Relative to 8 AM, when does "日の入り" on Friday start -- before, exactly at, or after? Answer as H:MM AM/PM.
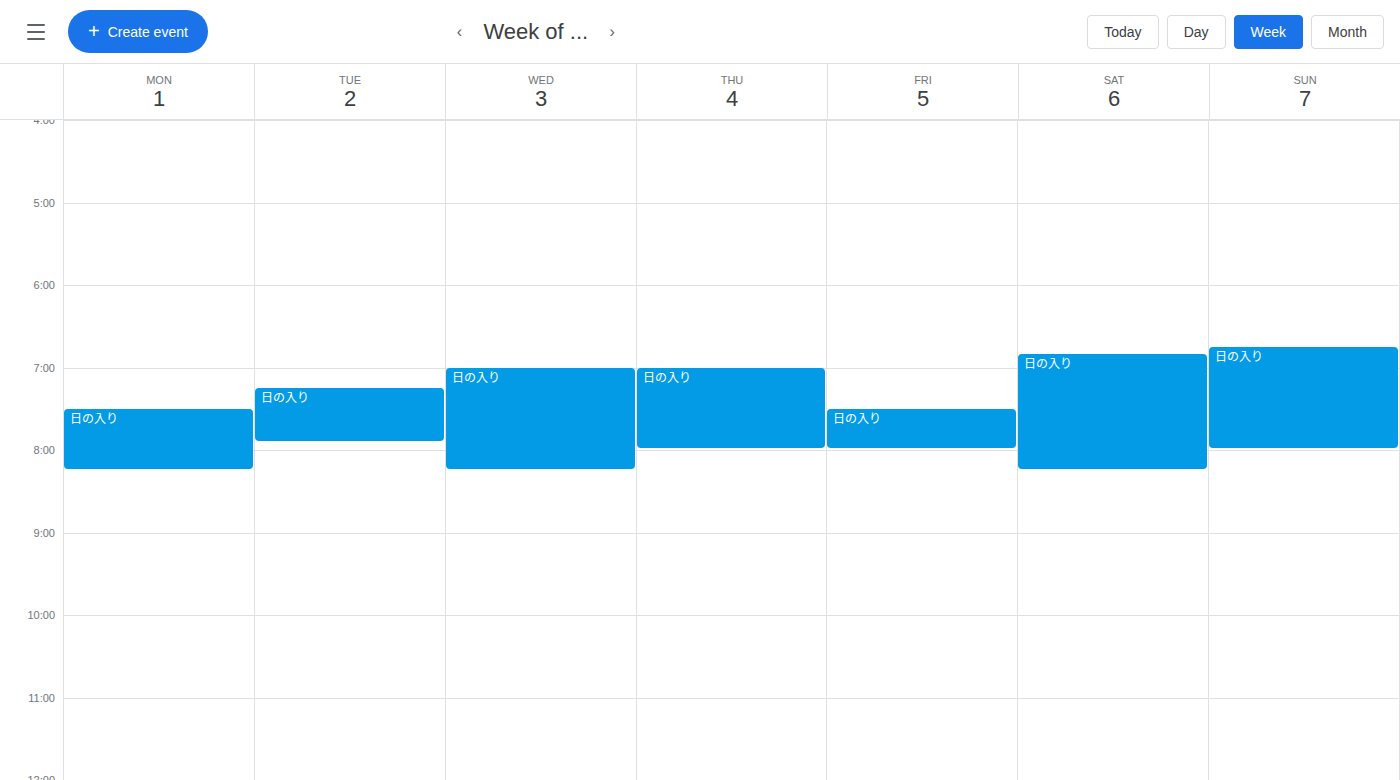
7:30 AM -- before 8 AM, 30 minutes above the 8 AM line.